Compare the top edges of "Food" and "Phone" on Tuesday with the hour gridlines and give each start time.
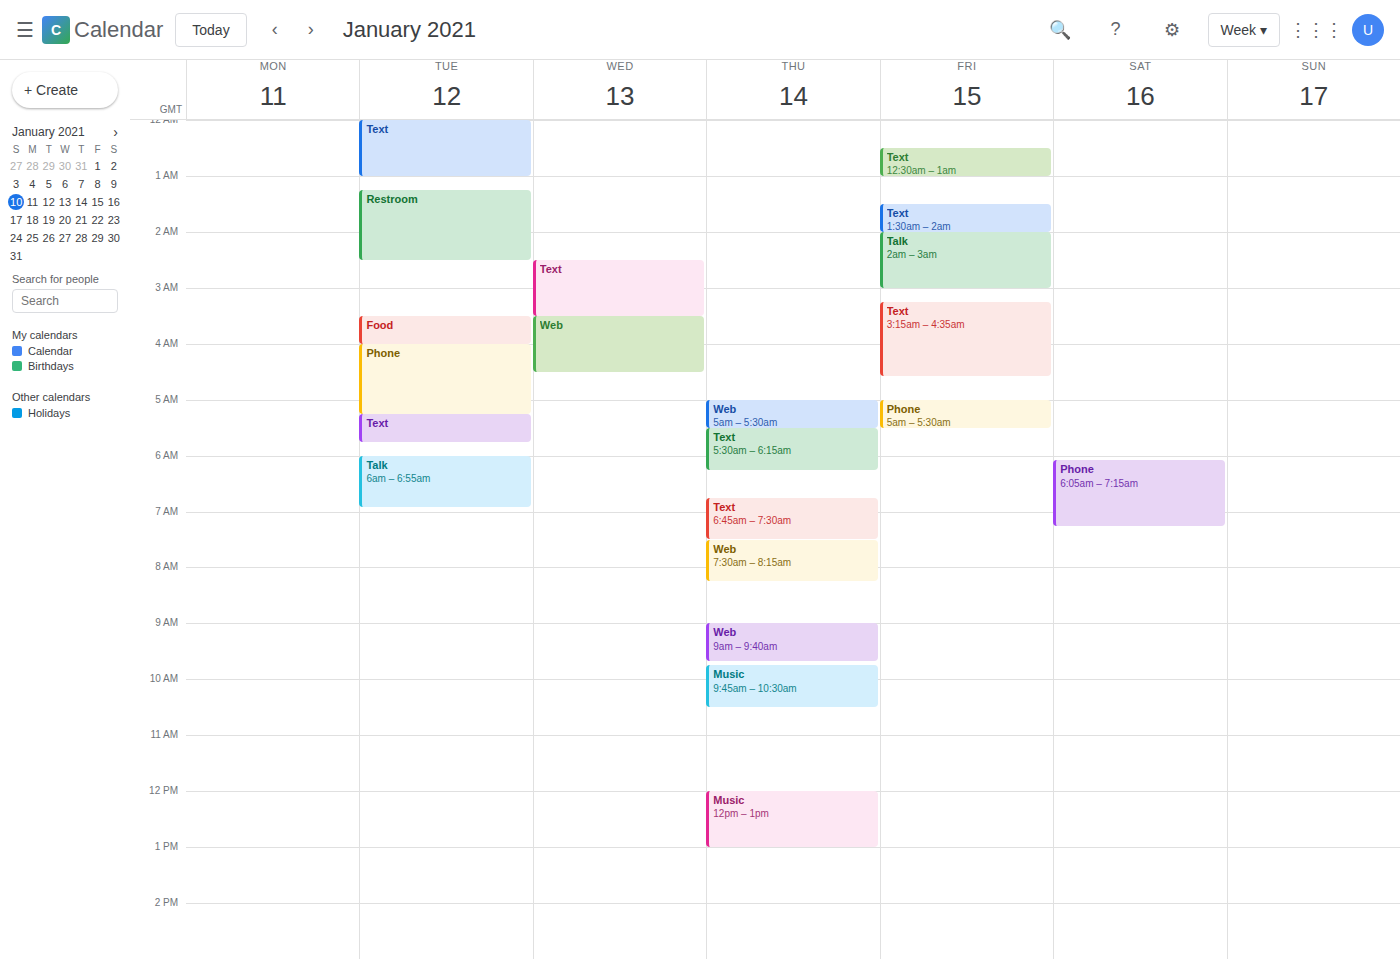
"Food": 3:30 AM, halfway between the 3 AM and 4 AM lines. "Phone": 4:00 AM, exactly on the 4 AM line.